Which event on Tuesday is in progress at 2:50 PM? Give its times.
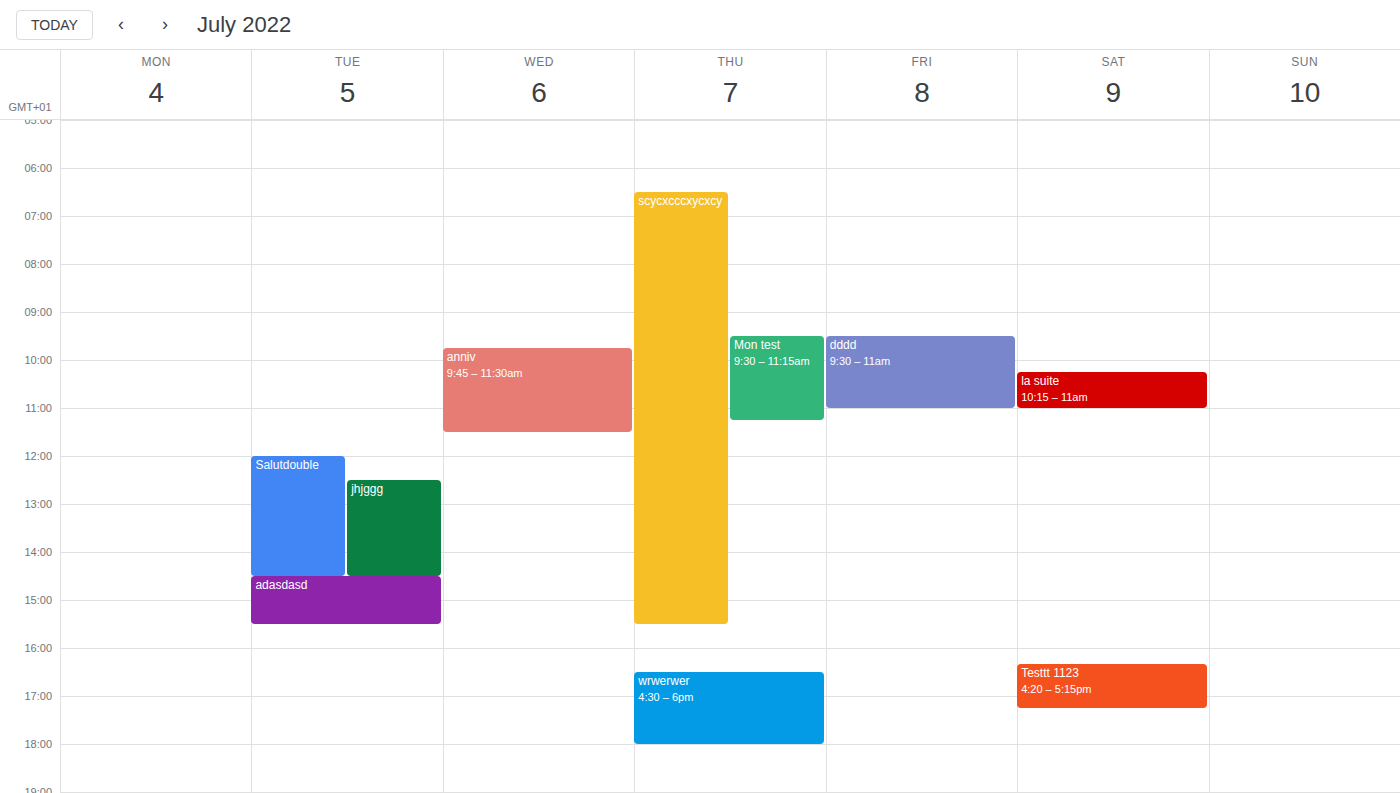
"adasdasd", 2:30 PM to 3:30 PM